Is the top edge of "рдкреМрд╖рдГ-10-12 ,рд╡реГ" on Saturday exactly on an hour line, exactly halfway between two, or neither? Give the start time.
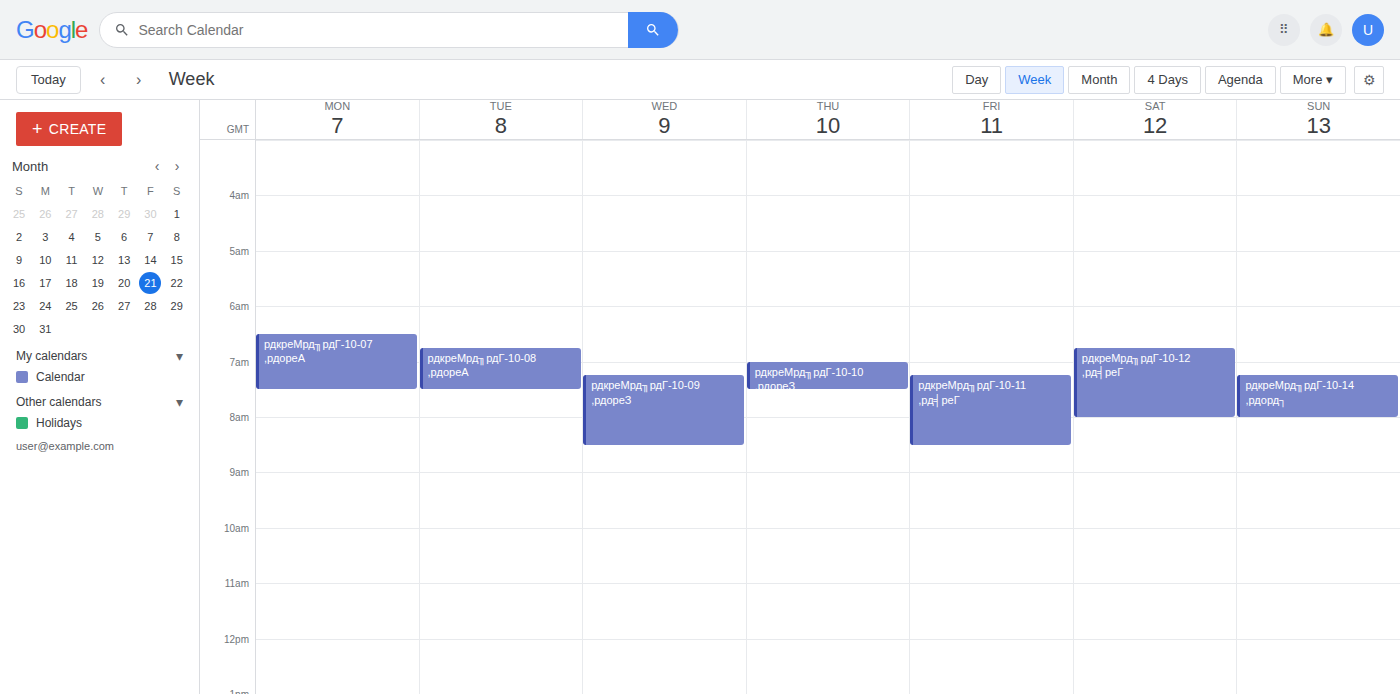
6:45 AM -- neither: three quarters of the way from the 6 AM line to the 7 AM line.